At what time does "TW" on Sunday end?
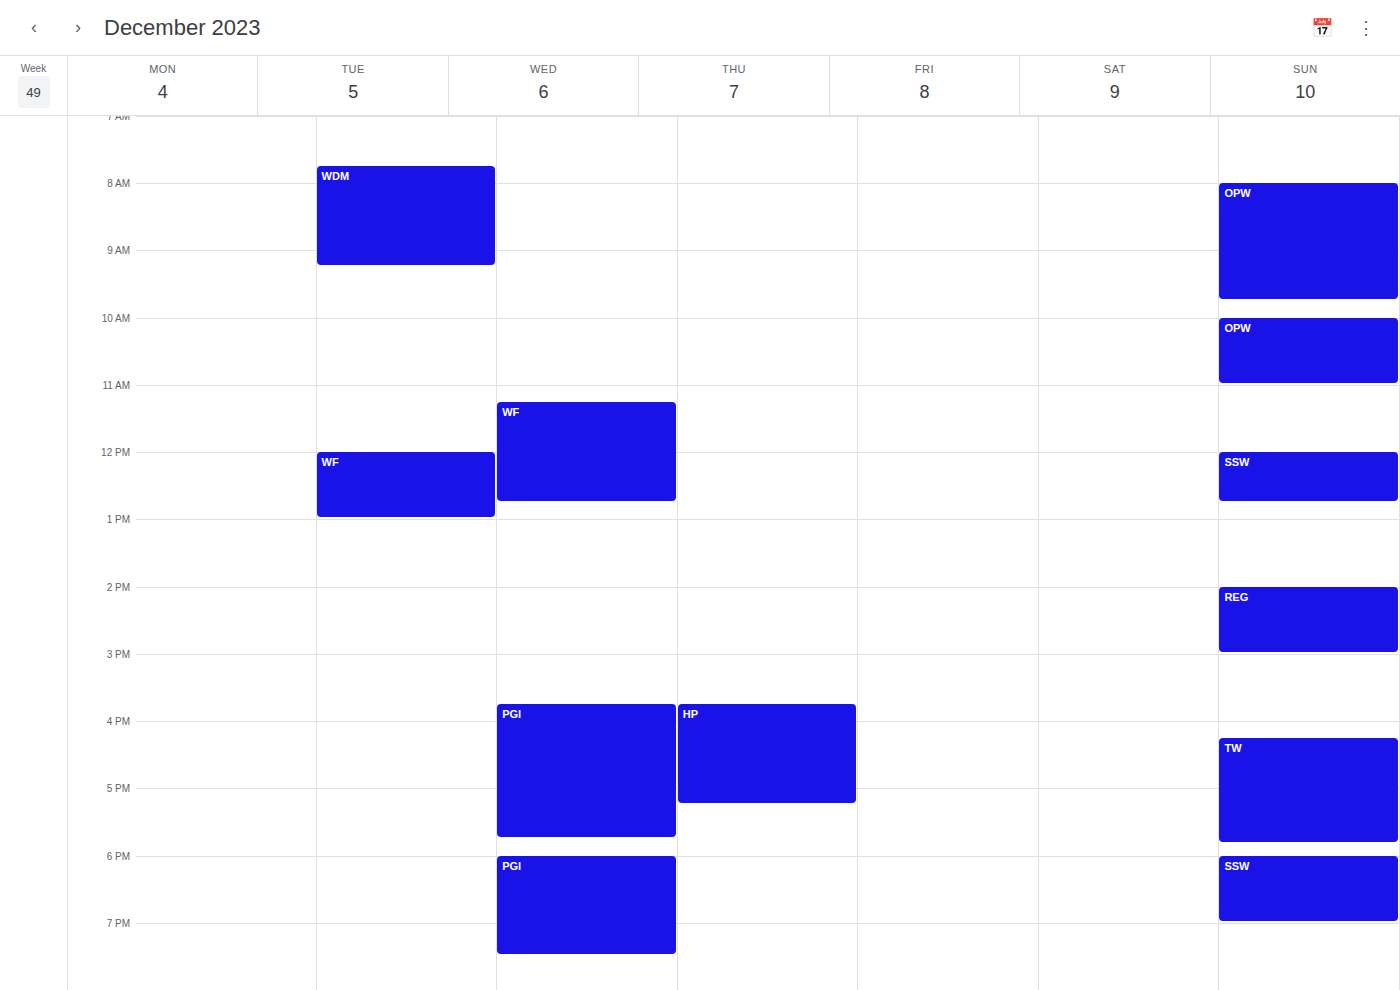
5:50 PM